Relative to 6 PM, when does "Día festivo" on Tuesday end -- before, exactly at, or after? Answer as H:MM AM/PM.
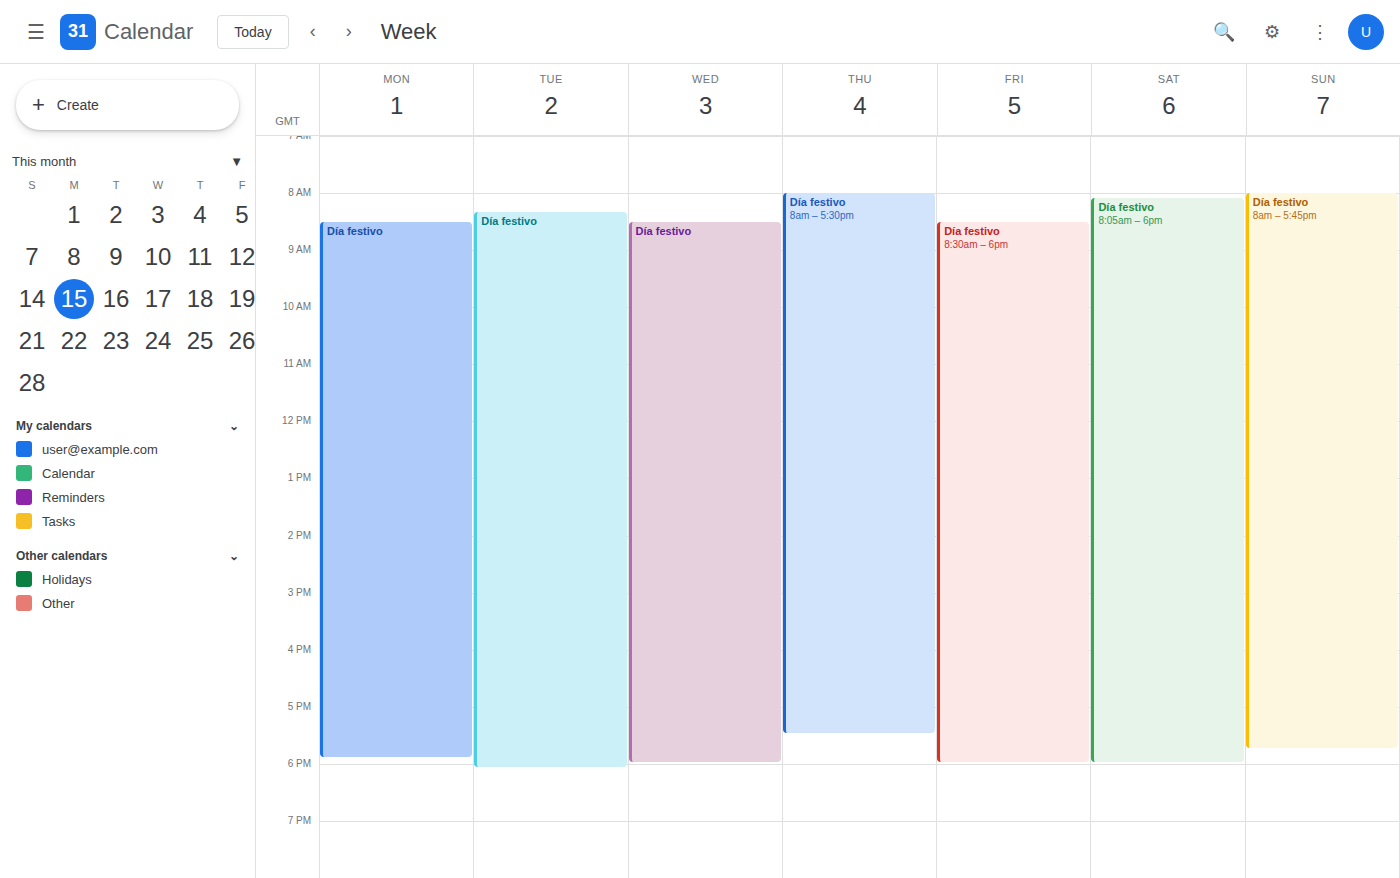
6:05 PM -- after 6 PM, 5 minutes below the 6 PM line.